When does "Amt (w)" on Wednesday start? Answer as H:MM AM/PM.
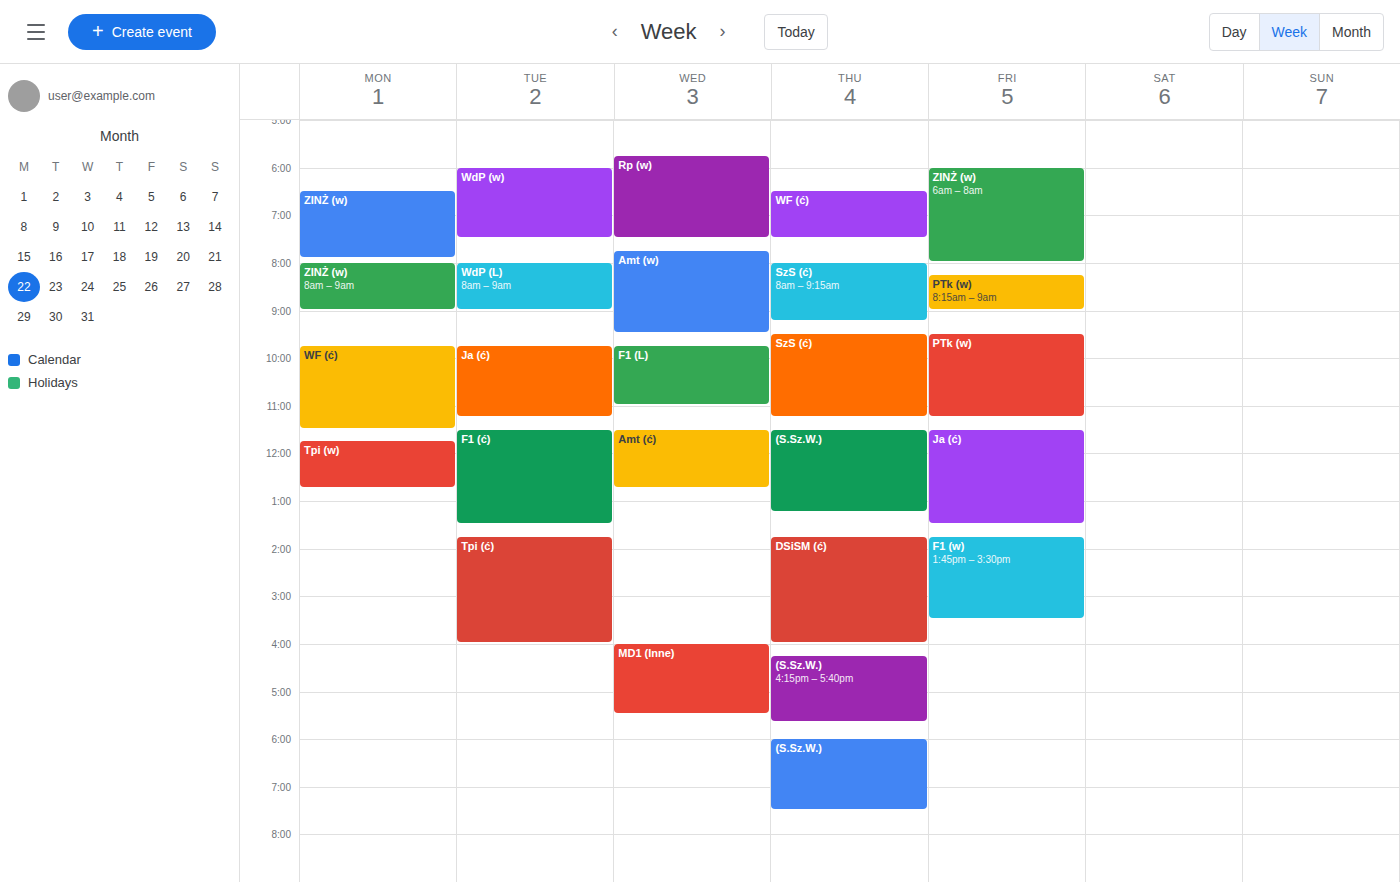
7:45 AM